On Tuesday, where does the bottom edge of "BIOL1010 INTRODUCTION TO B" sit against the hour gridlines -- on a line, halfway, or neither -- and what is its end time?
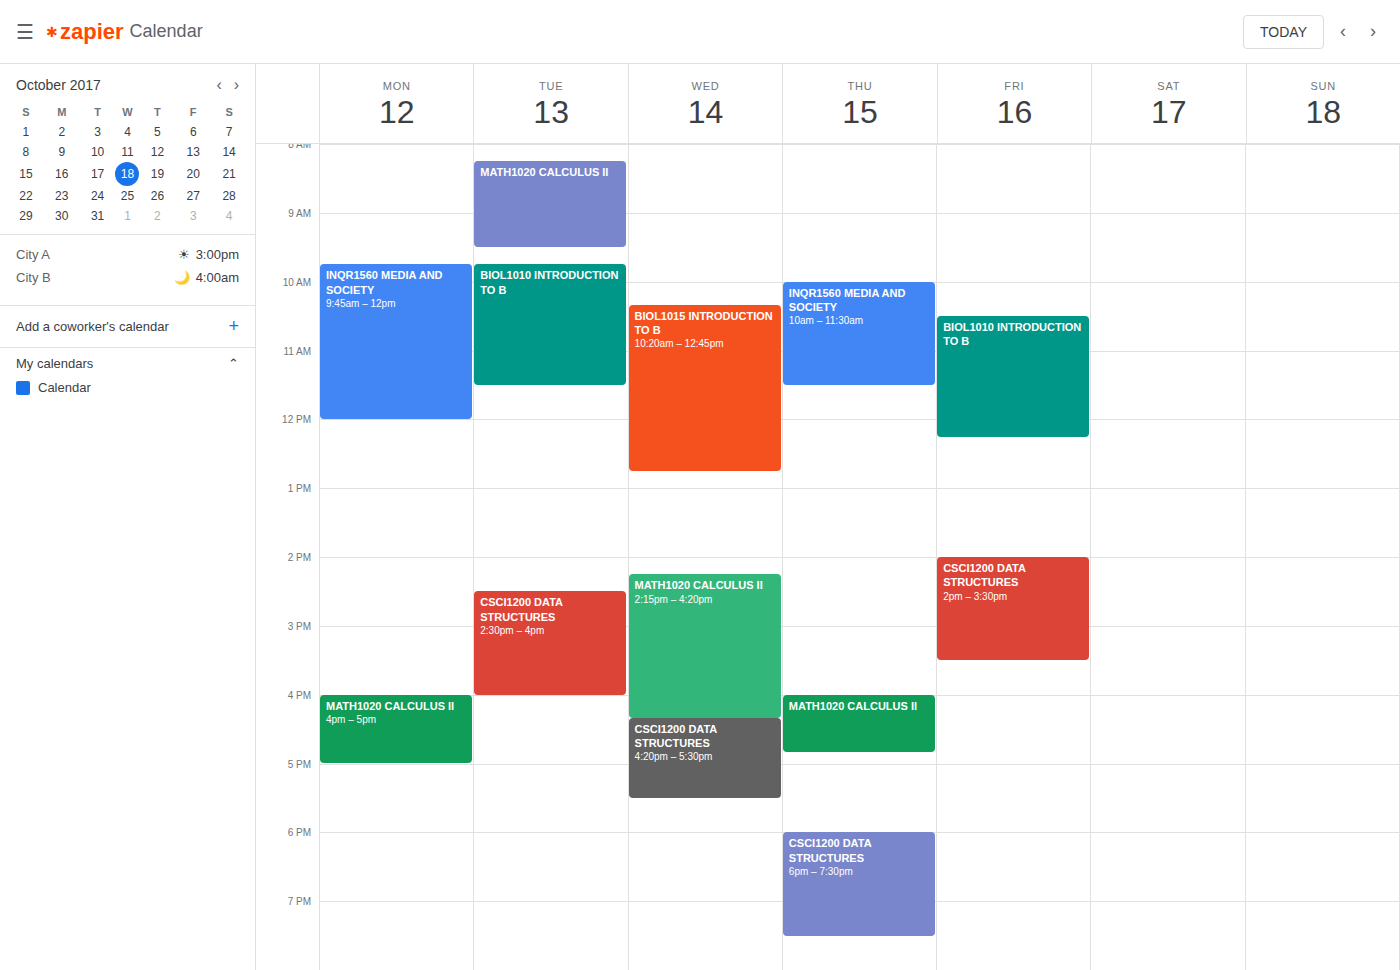
11:30 AM -- halfway between the 11 AM and 12 PM lines.